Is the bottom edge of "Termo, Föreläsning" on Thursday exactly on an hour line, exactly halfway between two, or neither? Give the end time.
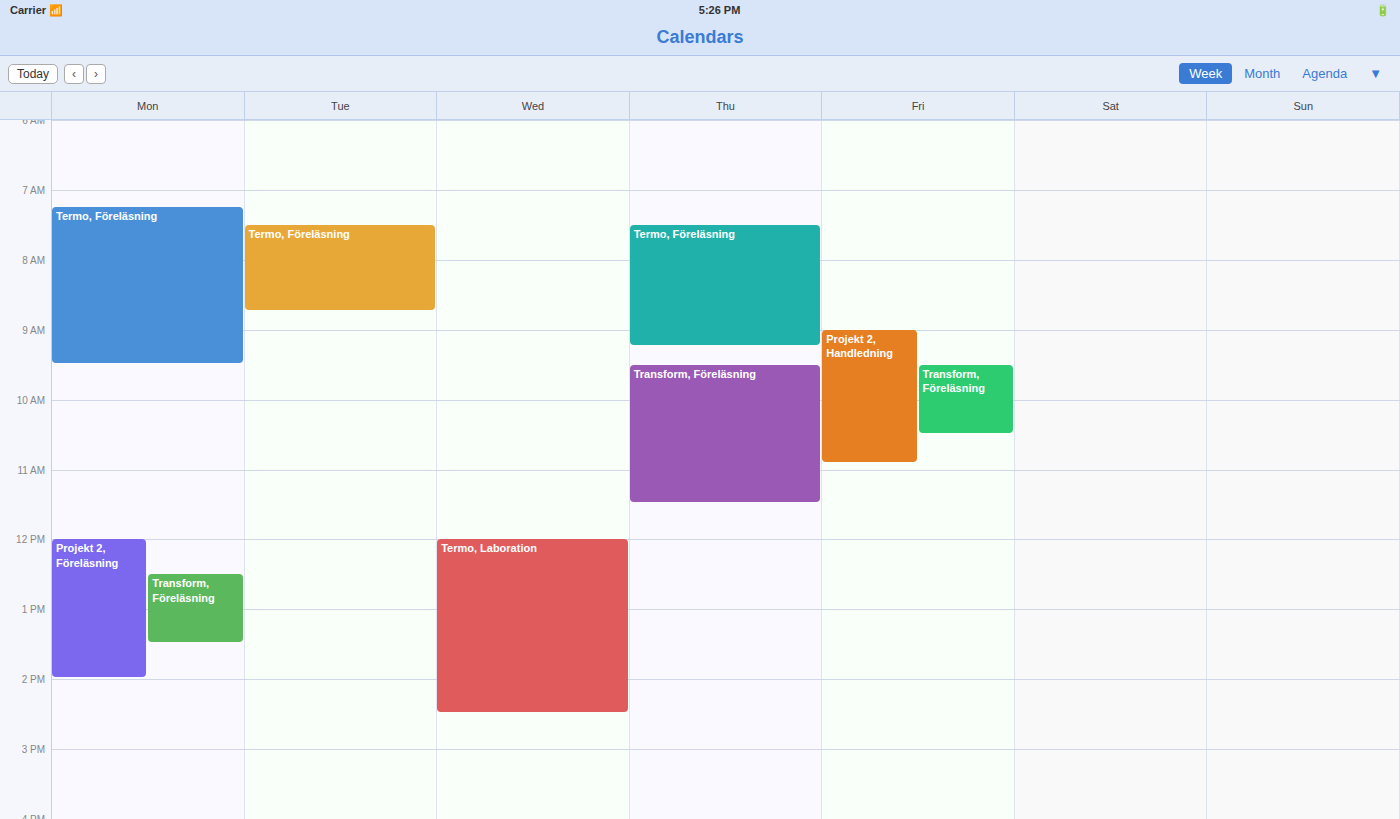
9:15 AM -- neither: a quarter of the way from the 9 AM line to the 10 AM line.